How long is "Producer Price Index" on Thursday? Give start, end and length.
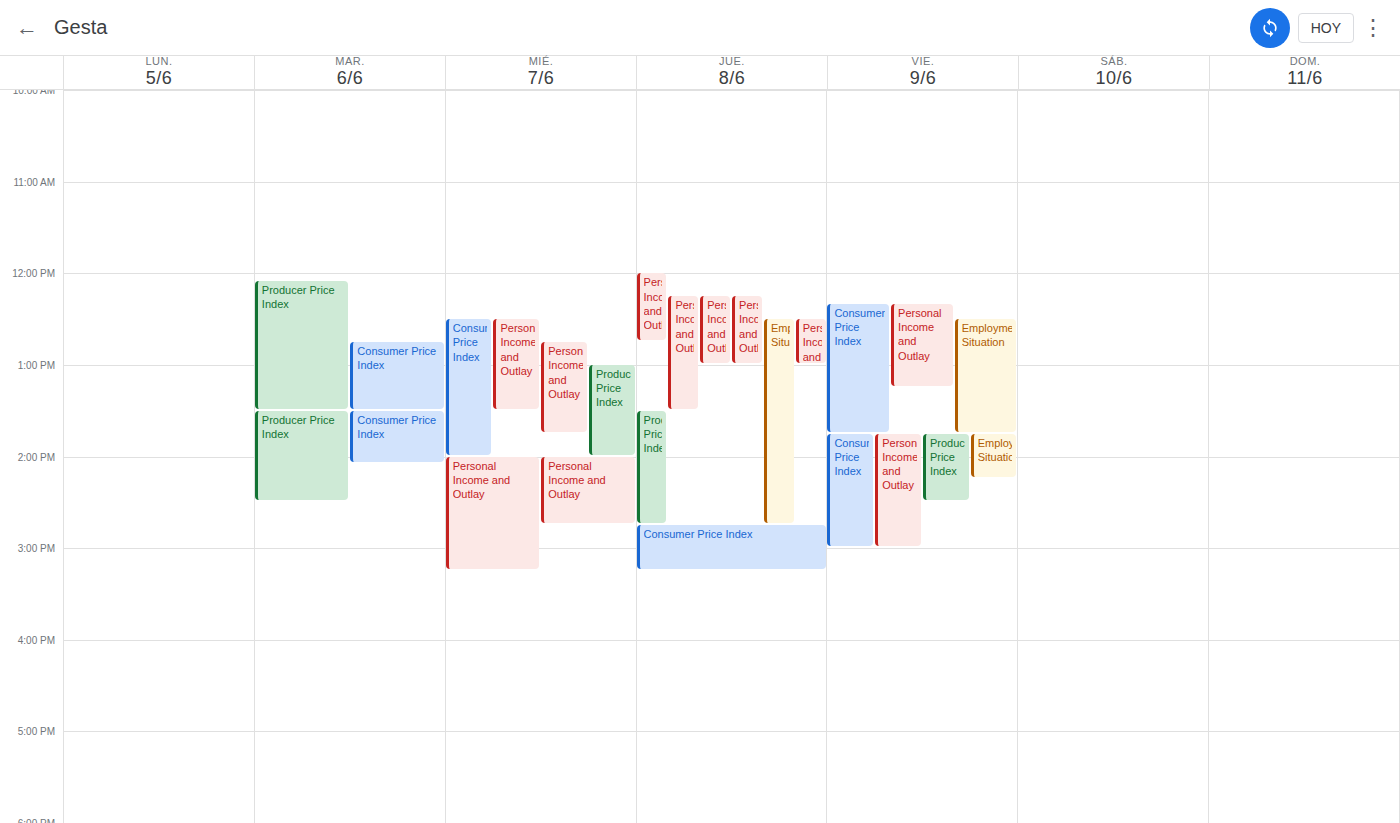
1:30 PM to 2:45 PM, 1 hour 15 minutes